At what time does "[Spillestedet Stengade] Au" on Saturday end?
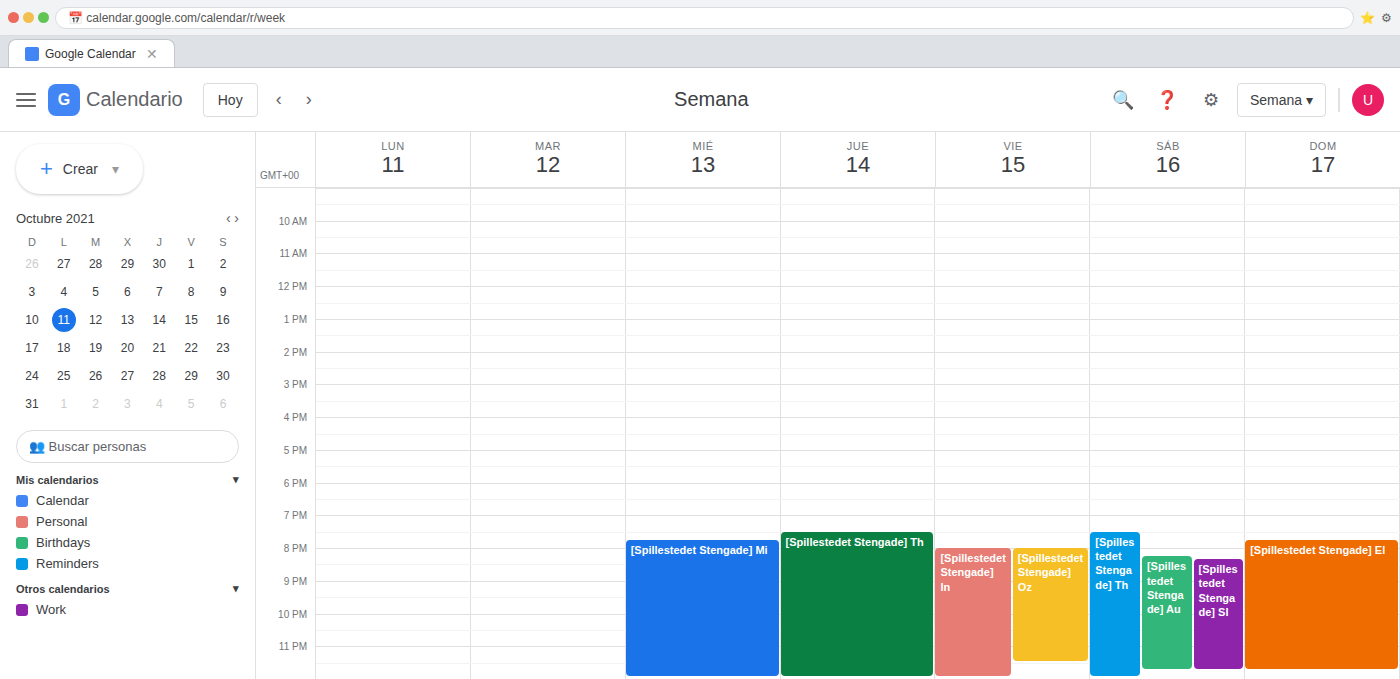
23:45